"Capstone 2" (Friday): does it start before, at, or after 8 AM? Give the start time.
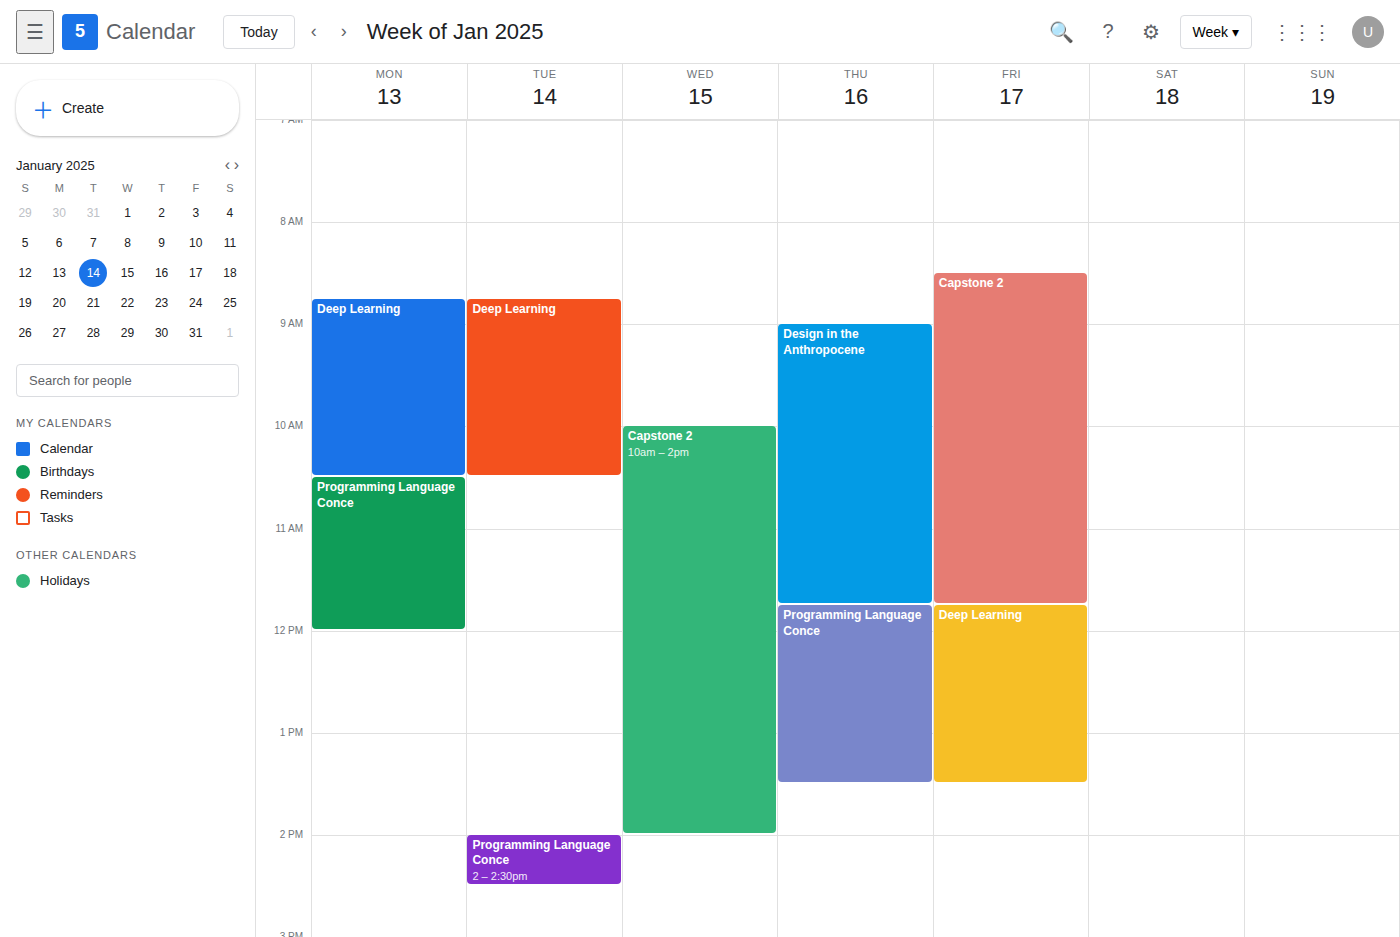
8:30 AM -- after 8 AM, 30 minutes below the 8 AM line.